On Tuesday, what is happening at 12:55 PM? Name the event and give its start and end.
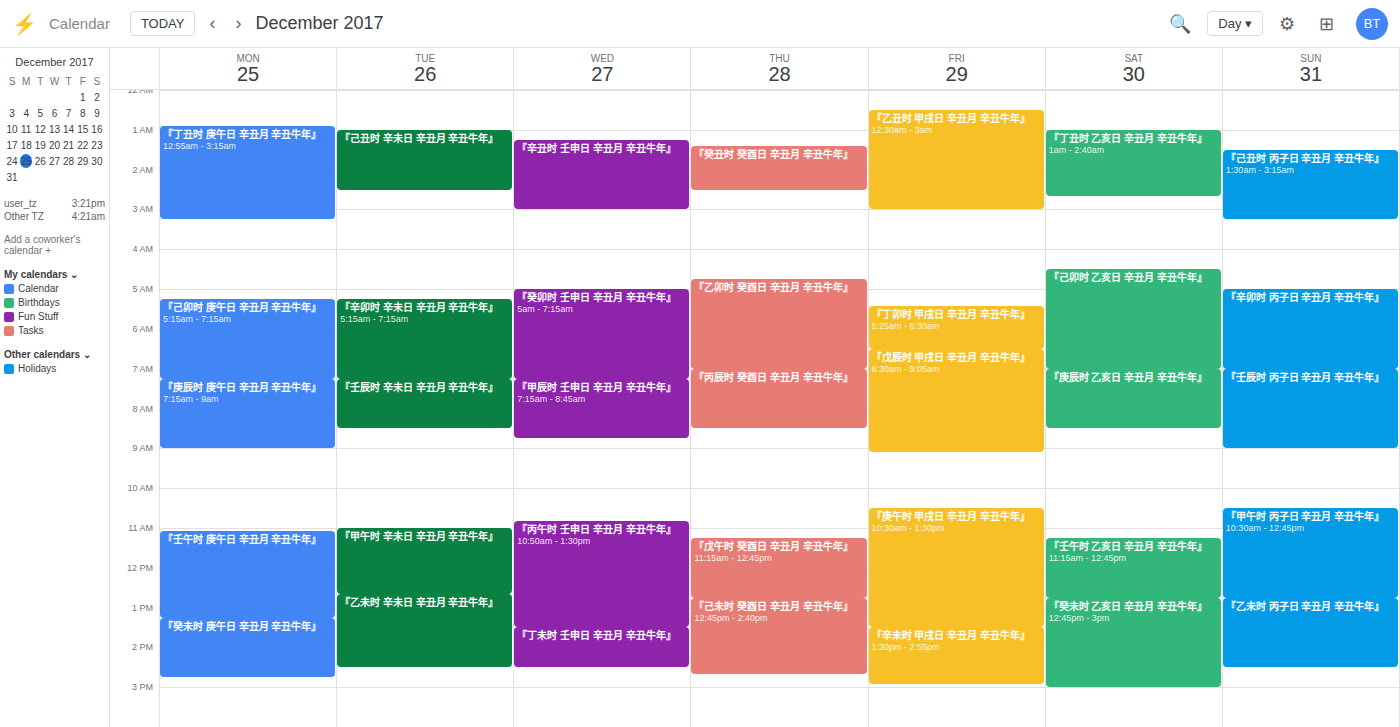
"『乙未时 辛未日 辛丑月 辛丑牛年』", 12:40 PM to 2:30 PM